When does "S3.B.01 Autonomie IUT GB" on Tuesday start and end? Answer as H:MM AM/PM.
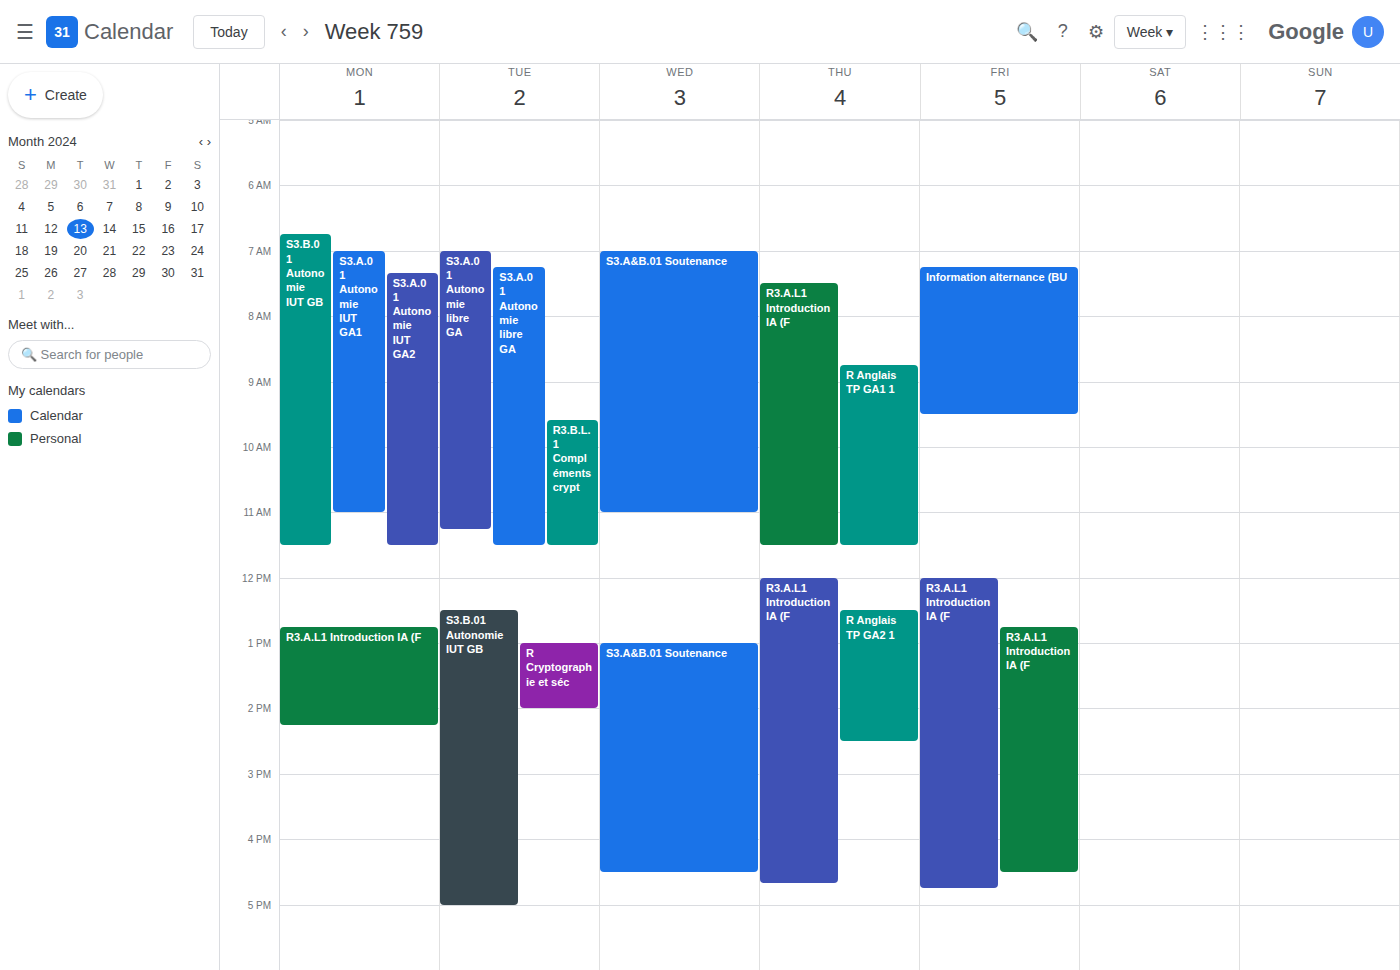
12:30 PM to 5:00 PM